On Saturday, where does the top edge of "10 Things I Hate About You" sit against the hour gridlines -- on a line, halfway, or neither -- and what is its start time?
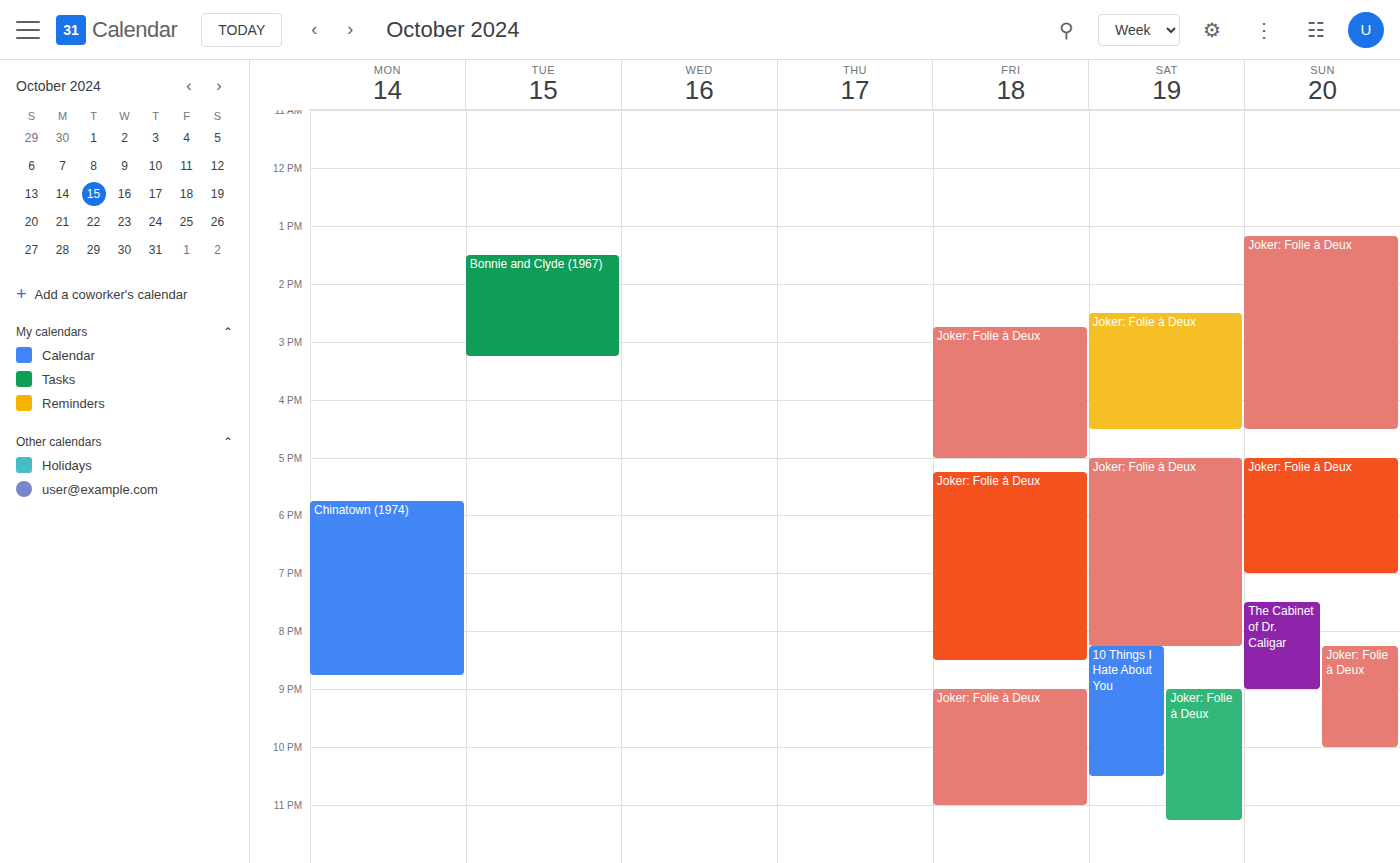
8:15 PM -- neither: a quarter of the way from the 8 PM line to the 9 PM line.